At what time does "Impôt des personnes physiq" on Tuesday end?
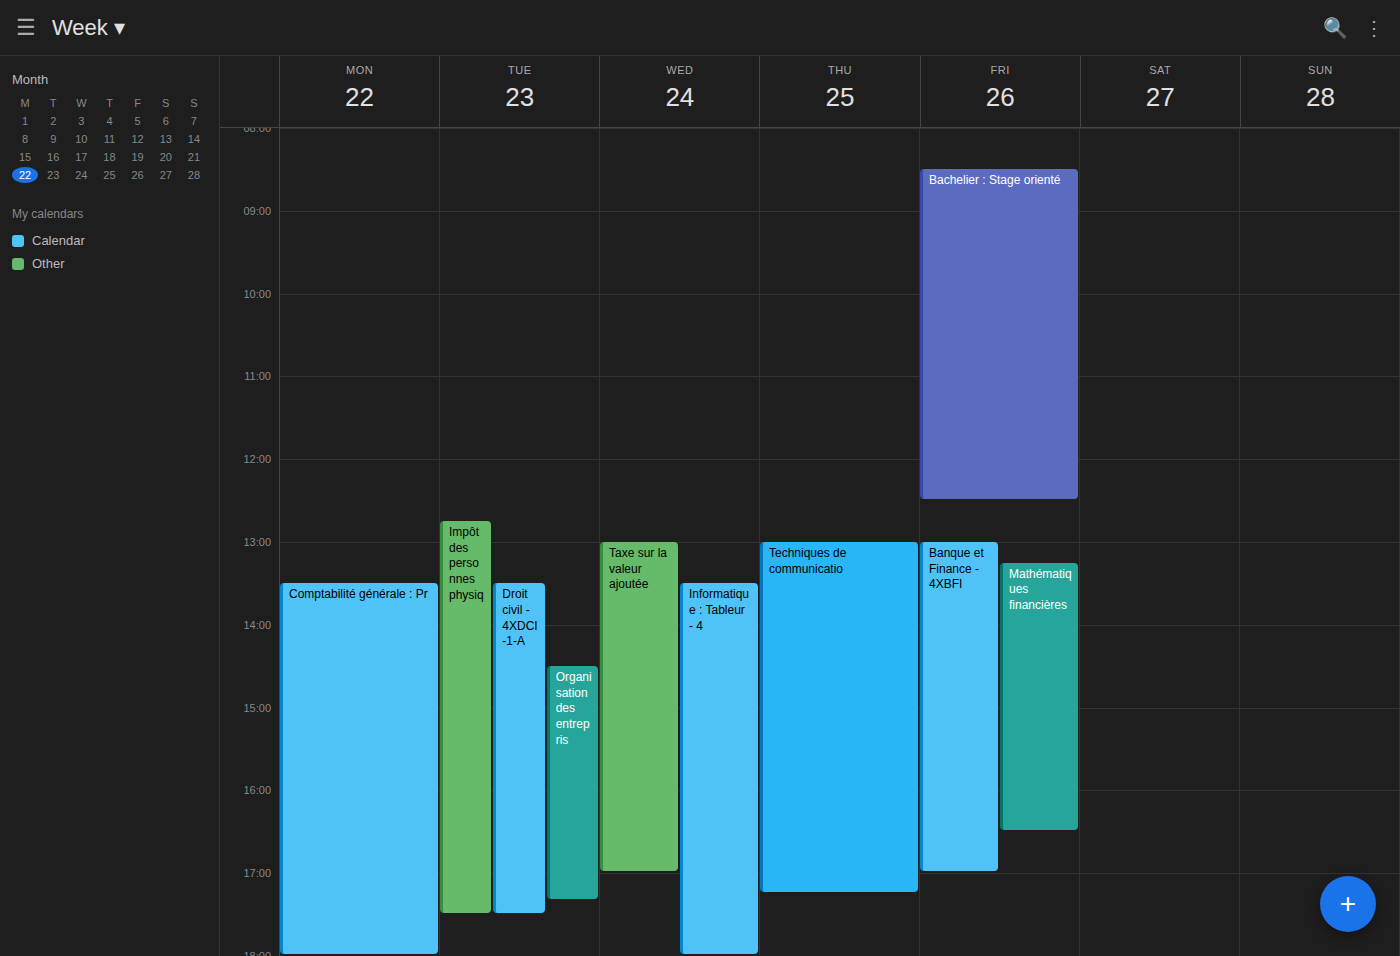
5:30 PM